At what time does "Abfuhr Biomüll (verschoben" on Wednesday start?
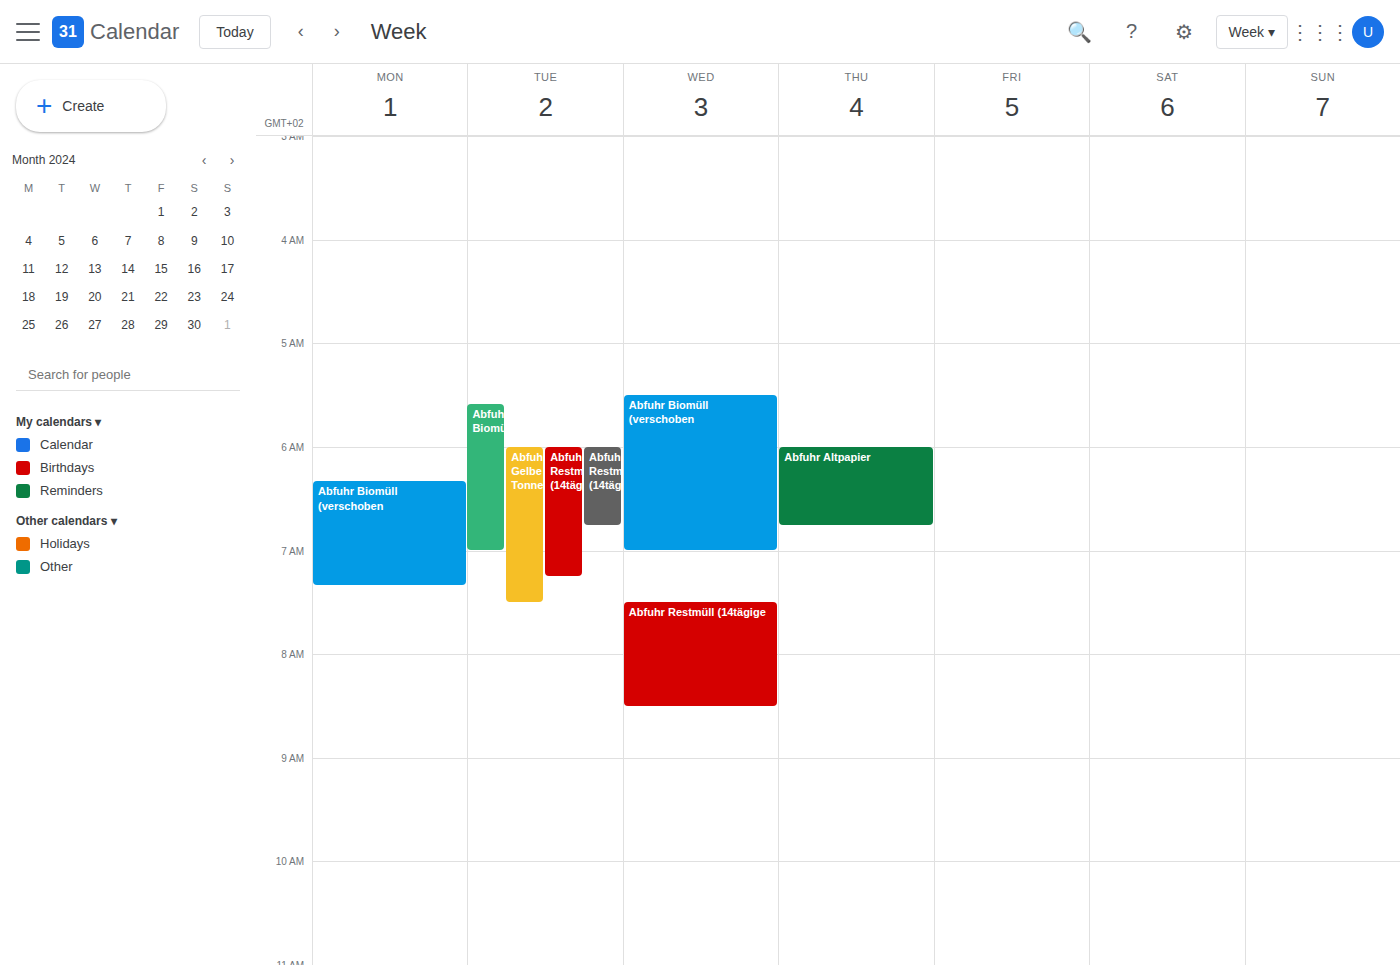
05:30